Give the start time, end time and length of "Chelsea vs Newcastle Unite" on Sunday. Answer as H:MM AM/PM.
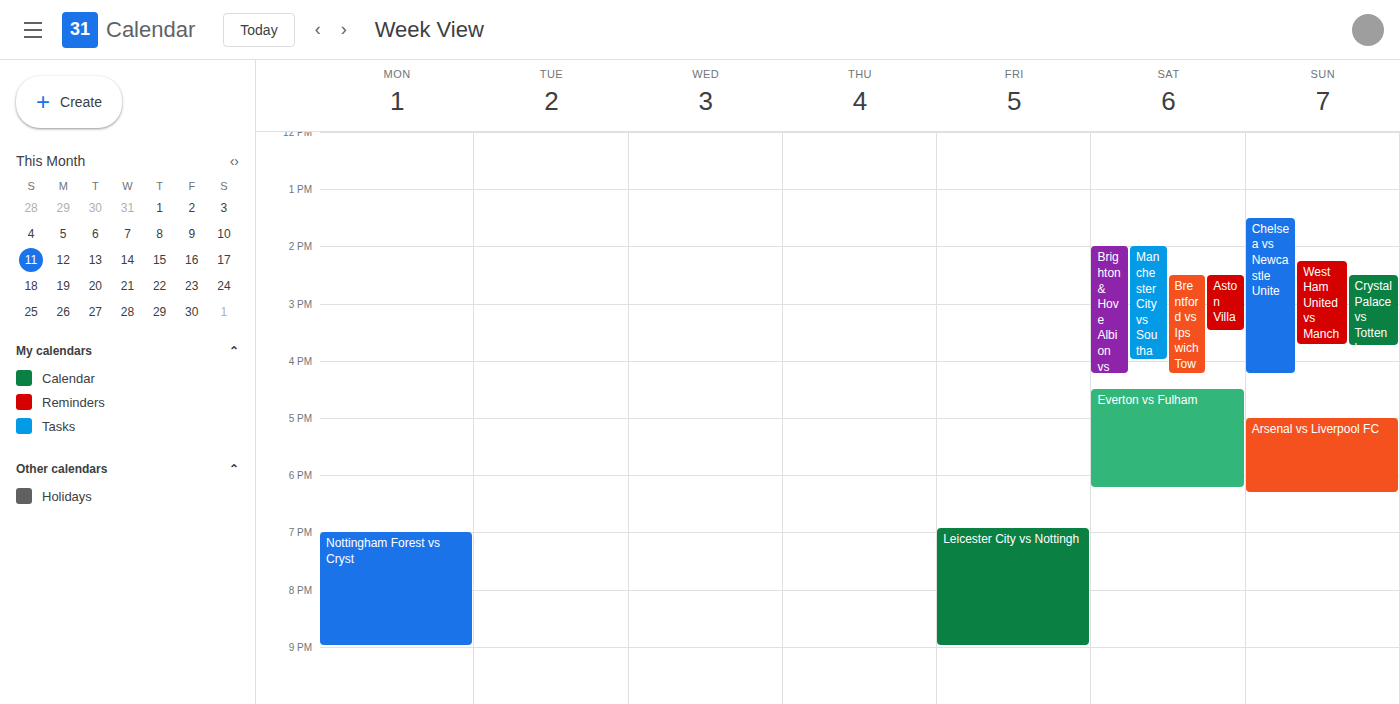
1:30 PM to 4:15 PM, 2 hours 45 minutes